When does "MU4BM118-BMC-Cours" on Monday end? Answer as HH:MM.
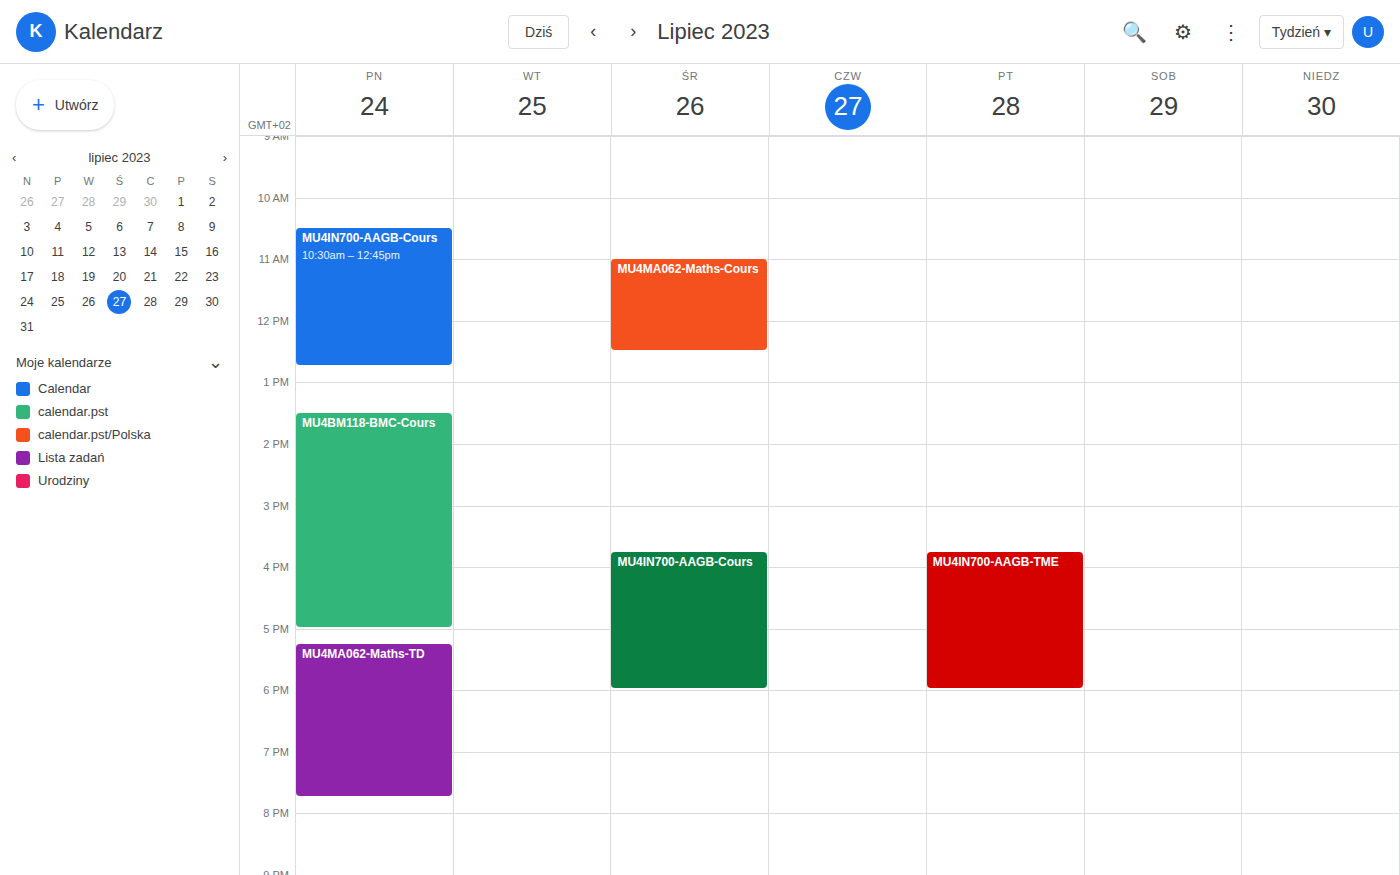
17:00